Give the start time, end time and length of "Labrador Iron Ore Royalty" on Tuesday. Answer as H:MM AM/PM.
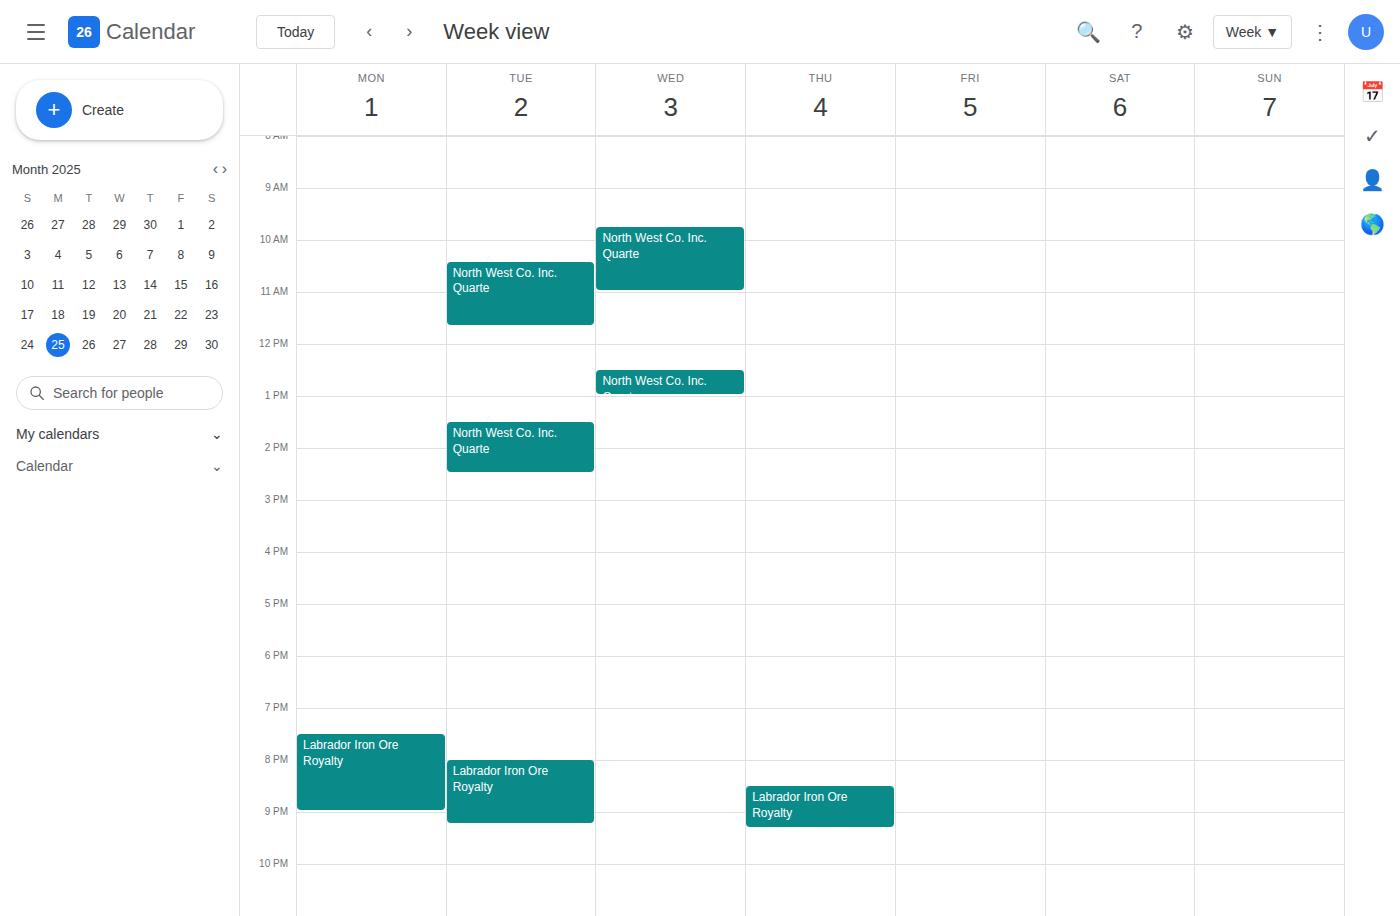
8:00 PM to 9:15 PM, 1 hour 15 minutes